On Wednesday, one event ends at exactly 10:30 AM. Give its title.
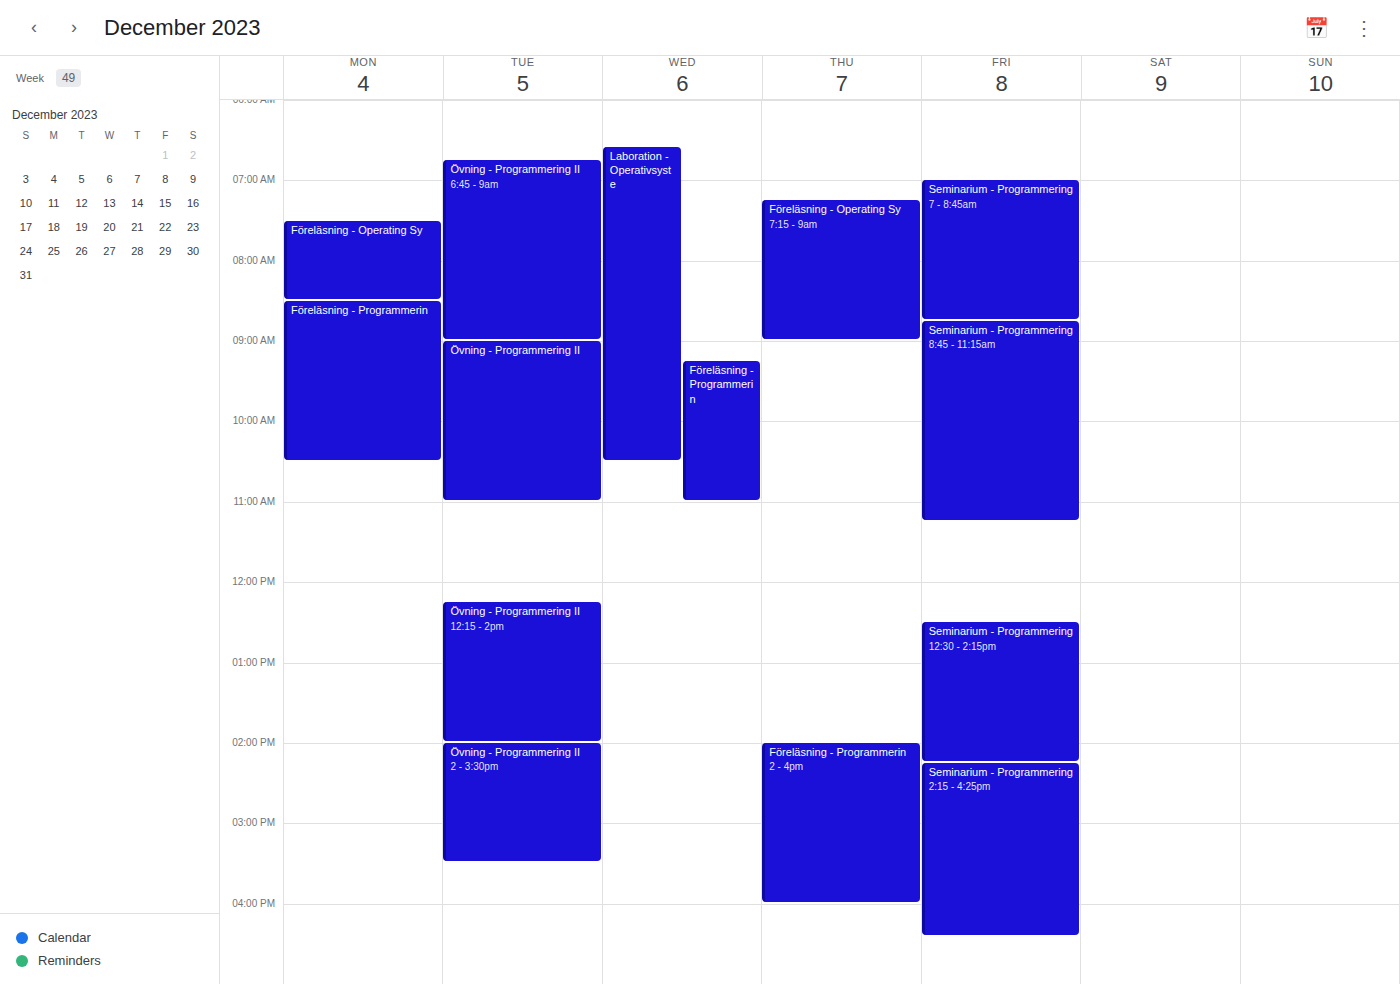
"Laboration - Operativsyste"